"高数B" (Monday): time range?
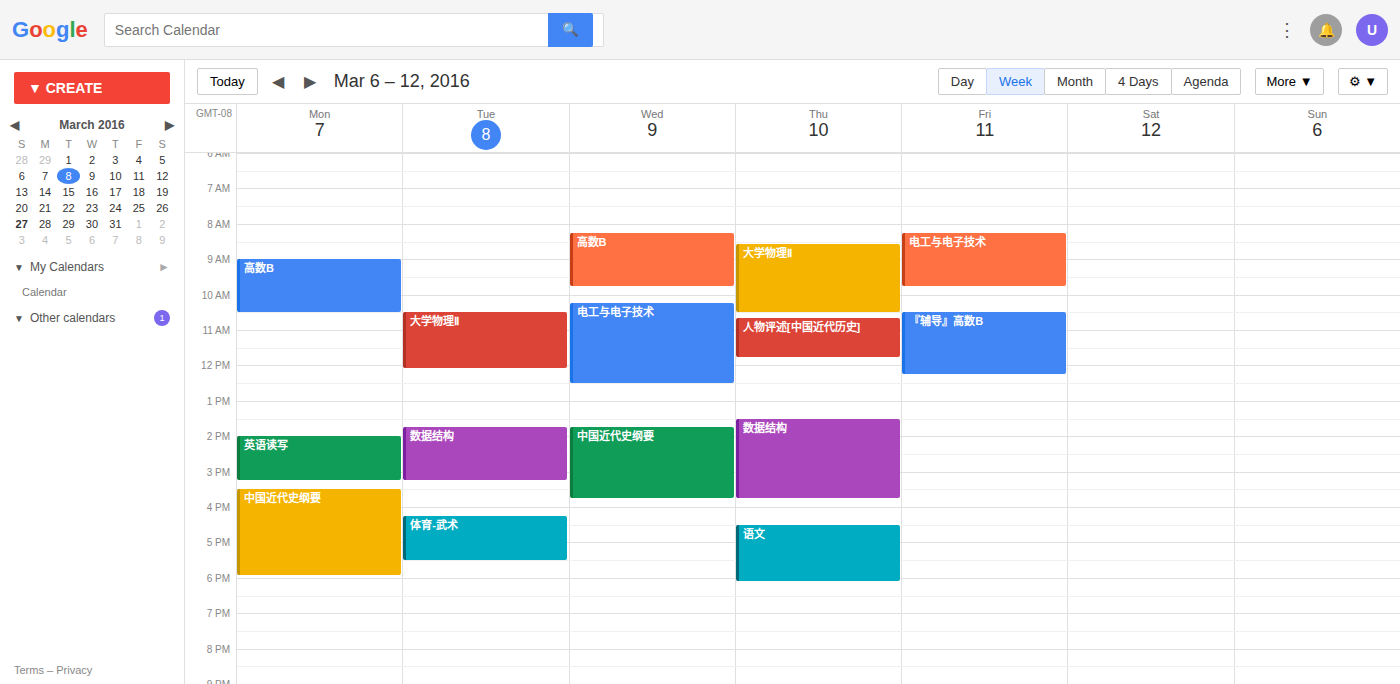
9:00 AM to 10:30 AM